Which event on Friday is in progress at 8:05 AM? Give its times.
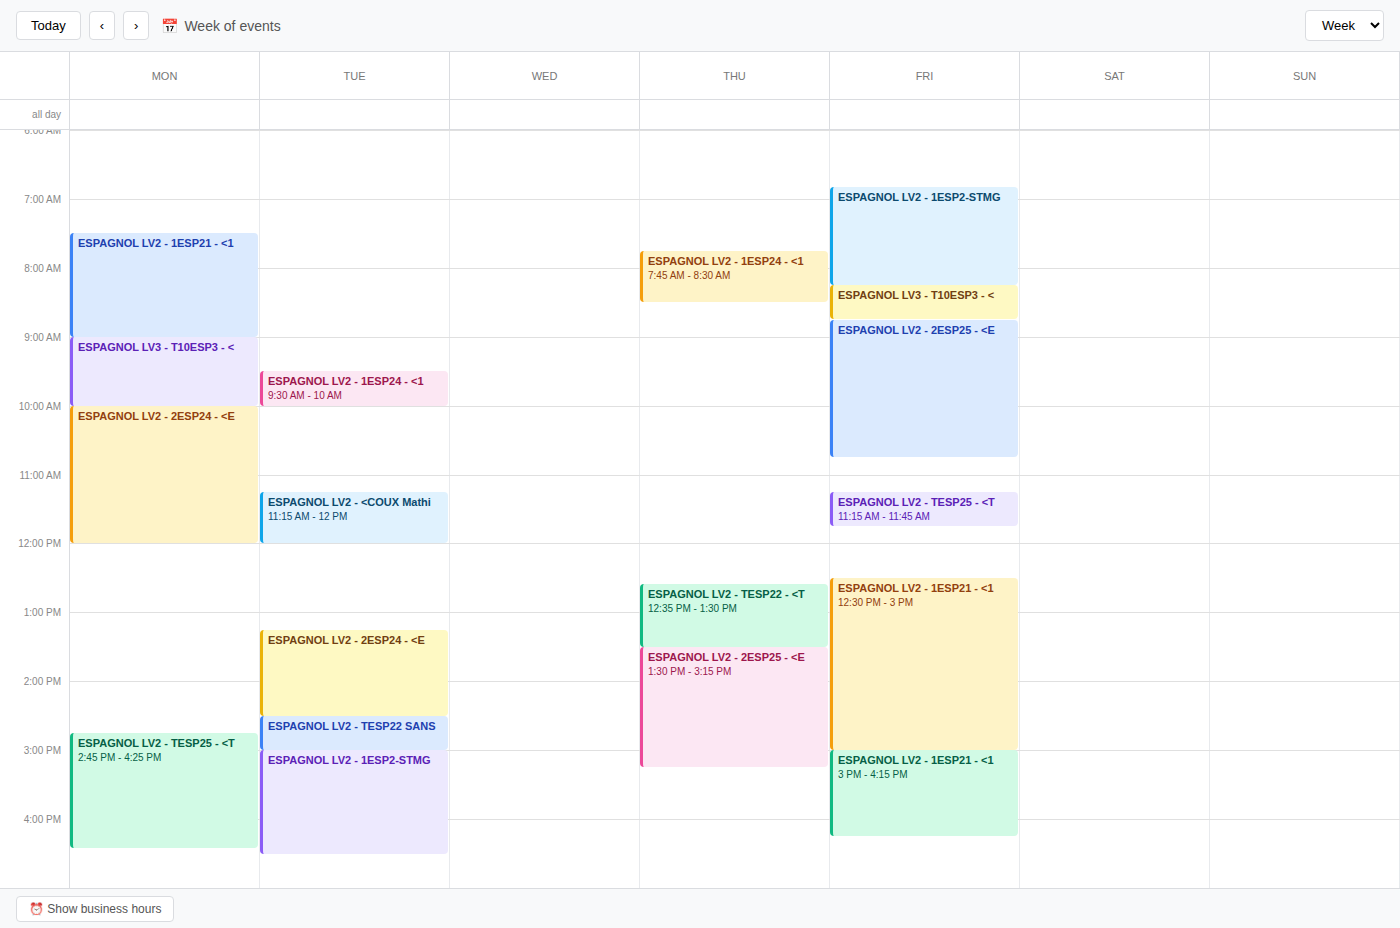
"ESPAGNOL LV2 - 1ESP2-STMG", 6:50 AM to 8:15 AM